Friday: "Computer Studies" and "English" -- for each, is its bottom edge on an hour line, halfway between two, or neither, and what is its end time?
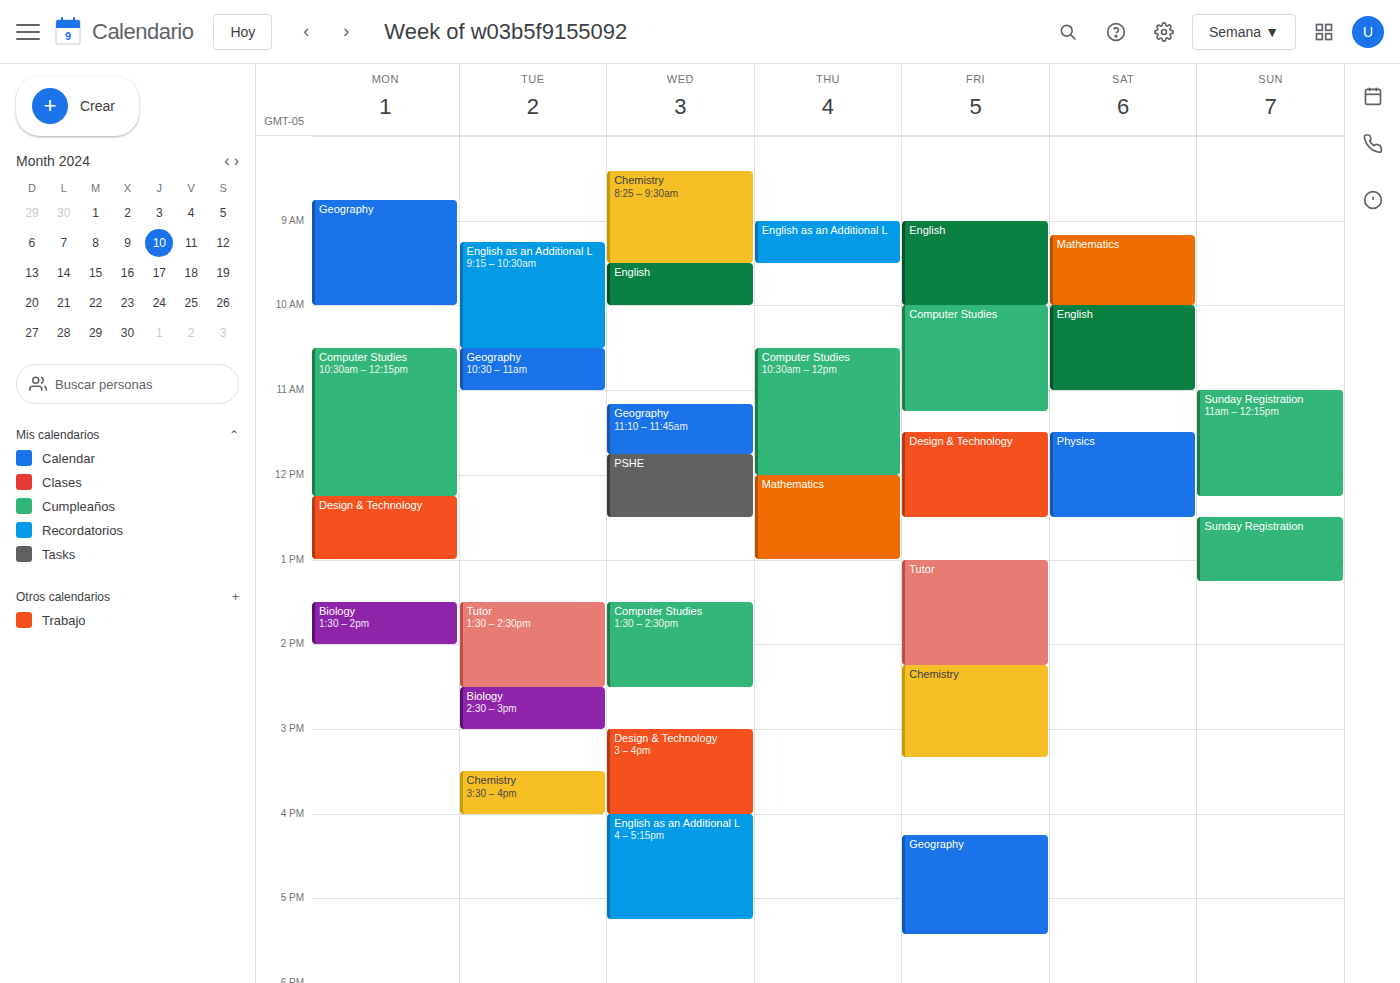
"Computer Studies": 11:15 AM, neither: a quarter of the way from the 11 AM line to the 12 PM line. "English": 10:00 AM, exactly on the 10 AM line.